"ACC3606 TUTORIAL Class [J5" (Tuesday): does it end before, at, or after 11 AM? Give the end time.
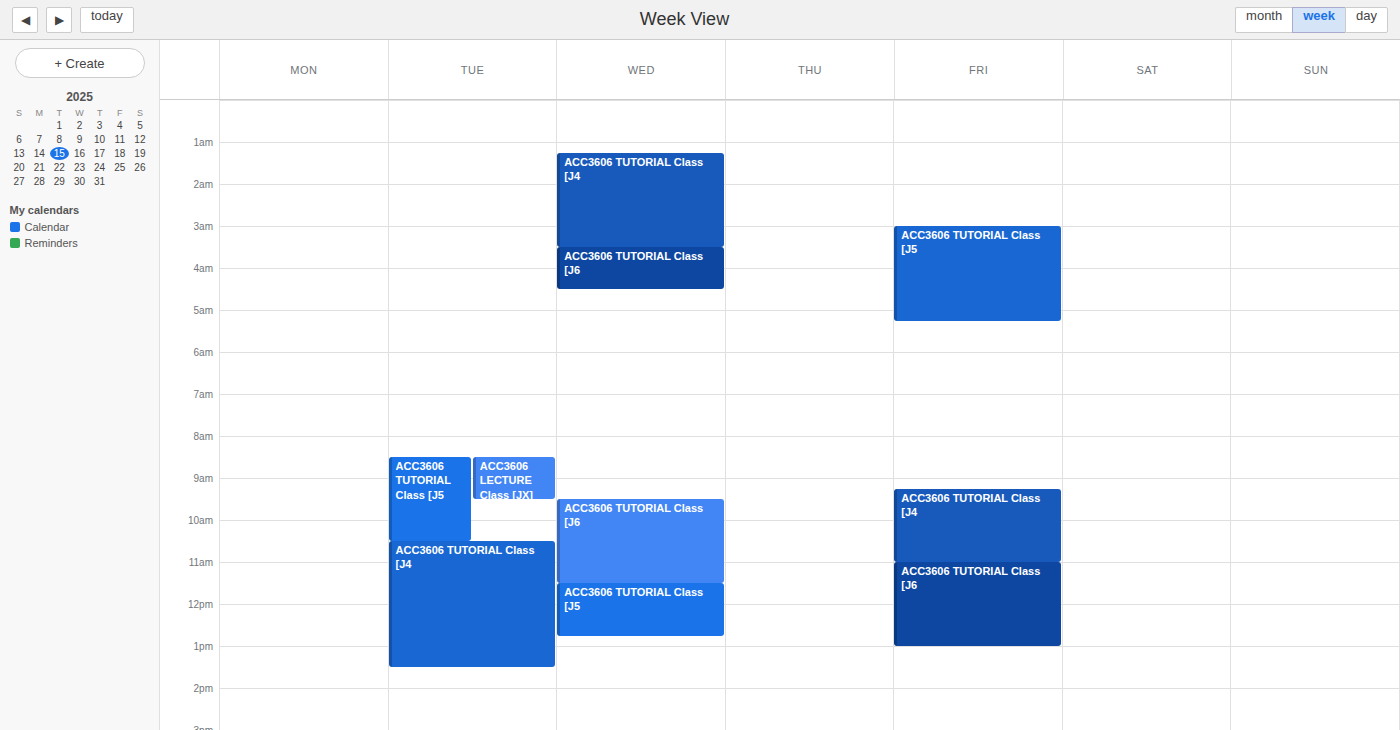
10:30 AM -- before 11 AM, 30 minutes above the 11 AM line.